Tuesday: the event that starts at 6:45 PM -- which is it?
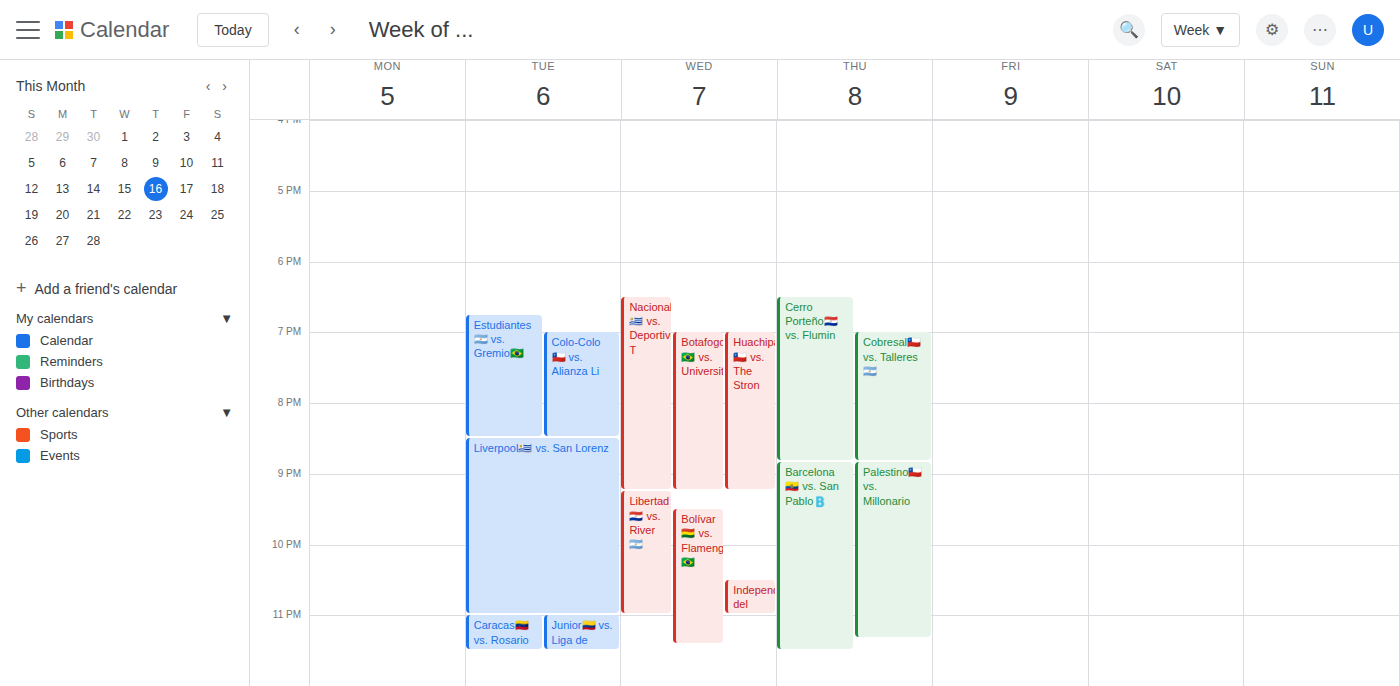
"Estudiantes🇦🇷 vs. Gremio🇧🇷"